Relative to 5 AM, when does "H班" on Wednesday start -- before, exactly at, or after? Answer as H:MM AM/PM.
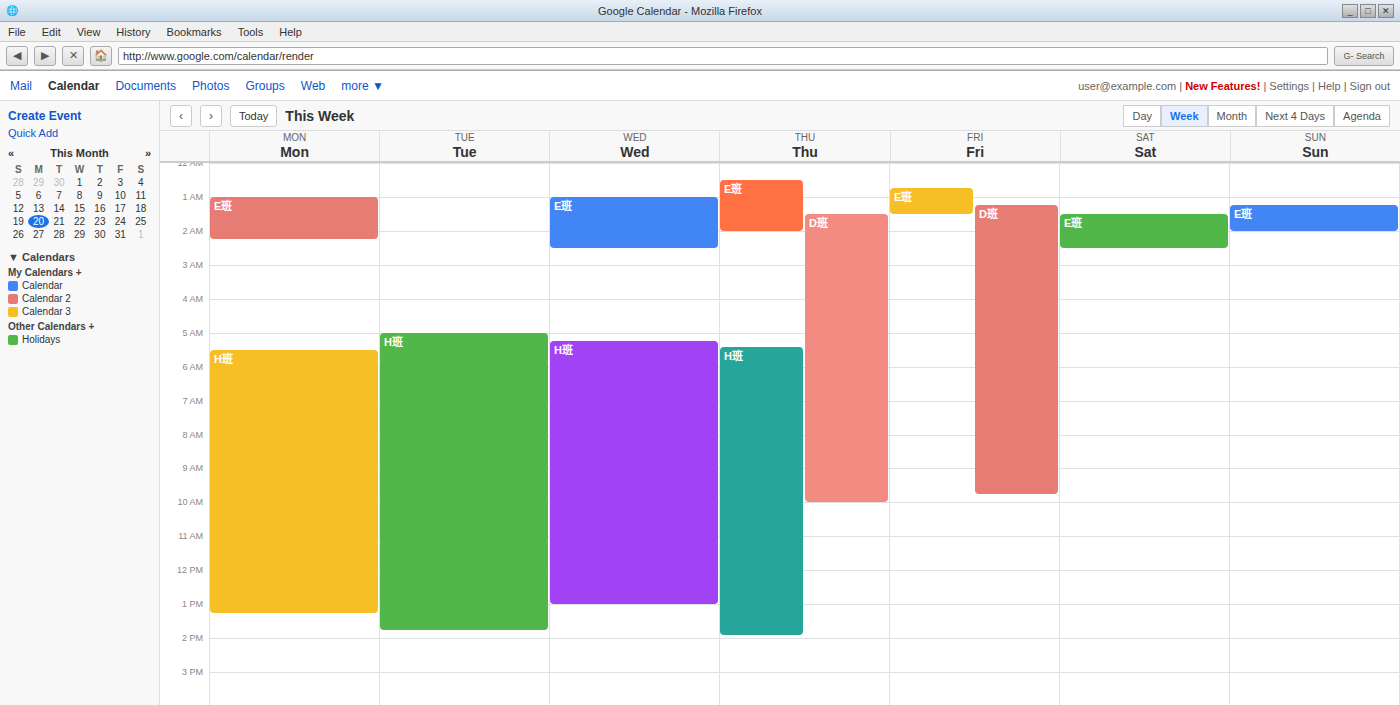
5:15 AM -- after 5 AM, 15 minutes below the 5 AM line.